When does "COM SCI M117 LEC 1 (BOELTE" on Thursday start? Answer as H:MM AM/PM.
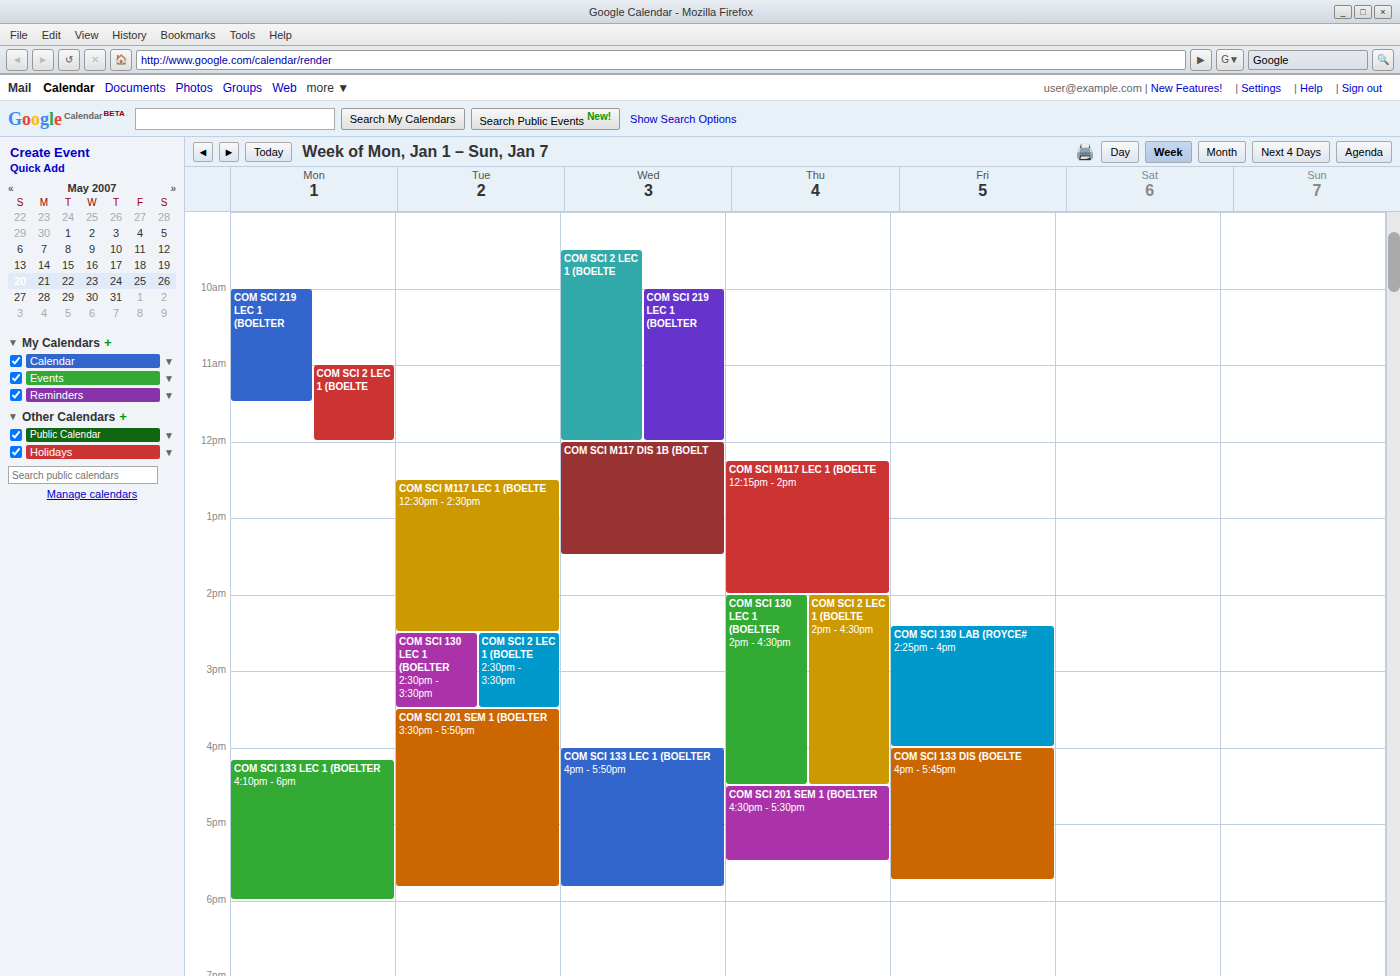
12:15 PM